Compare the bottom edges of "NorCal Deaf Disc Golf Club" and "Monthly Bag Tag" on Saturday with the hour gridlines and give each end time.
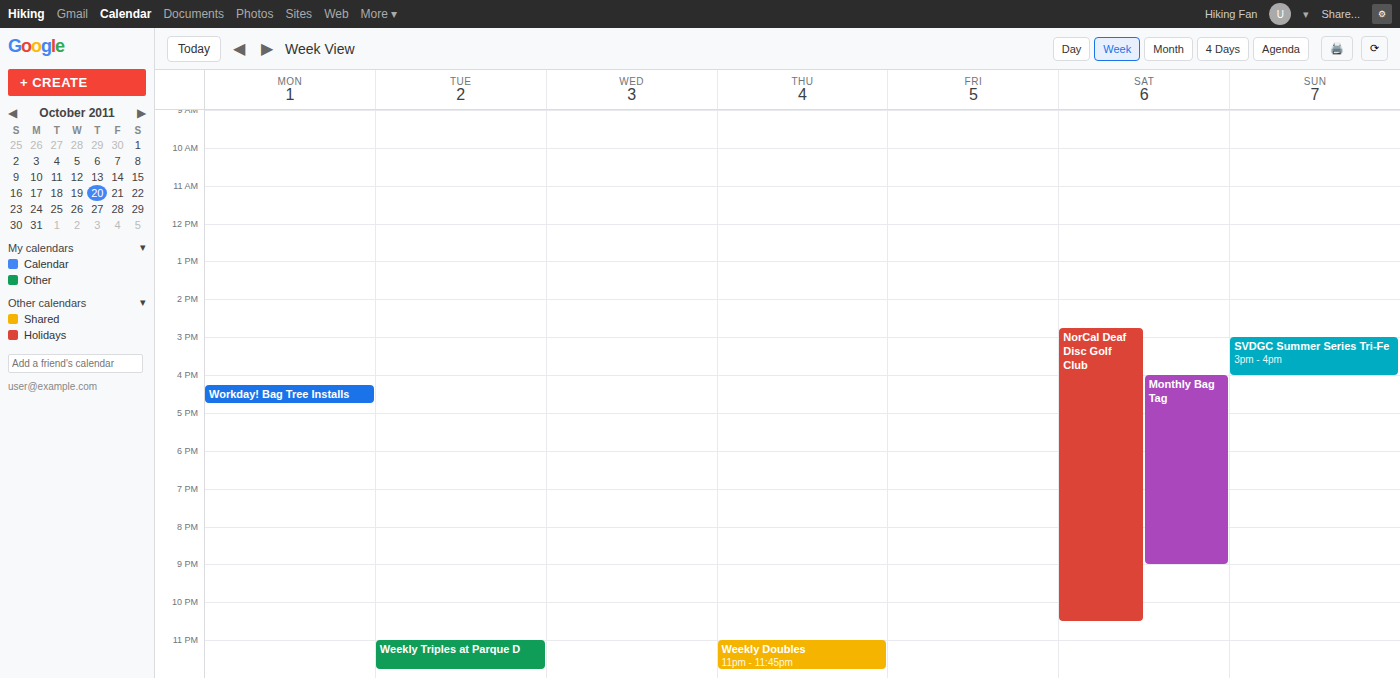
"NorCal Deaf Disc Golf Club": 10:30 PM, halfway between the 10 PM and 11 PM lines. "Monthly Bag Tag": 9:00 PM, exactly on the 9 PM line.